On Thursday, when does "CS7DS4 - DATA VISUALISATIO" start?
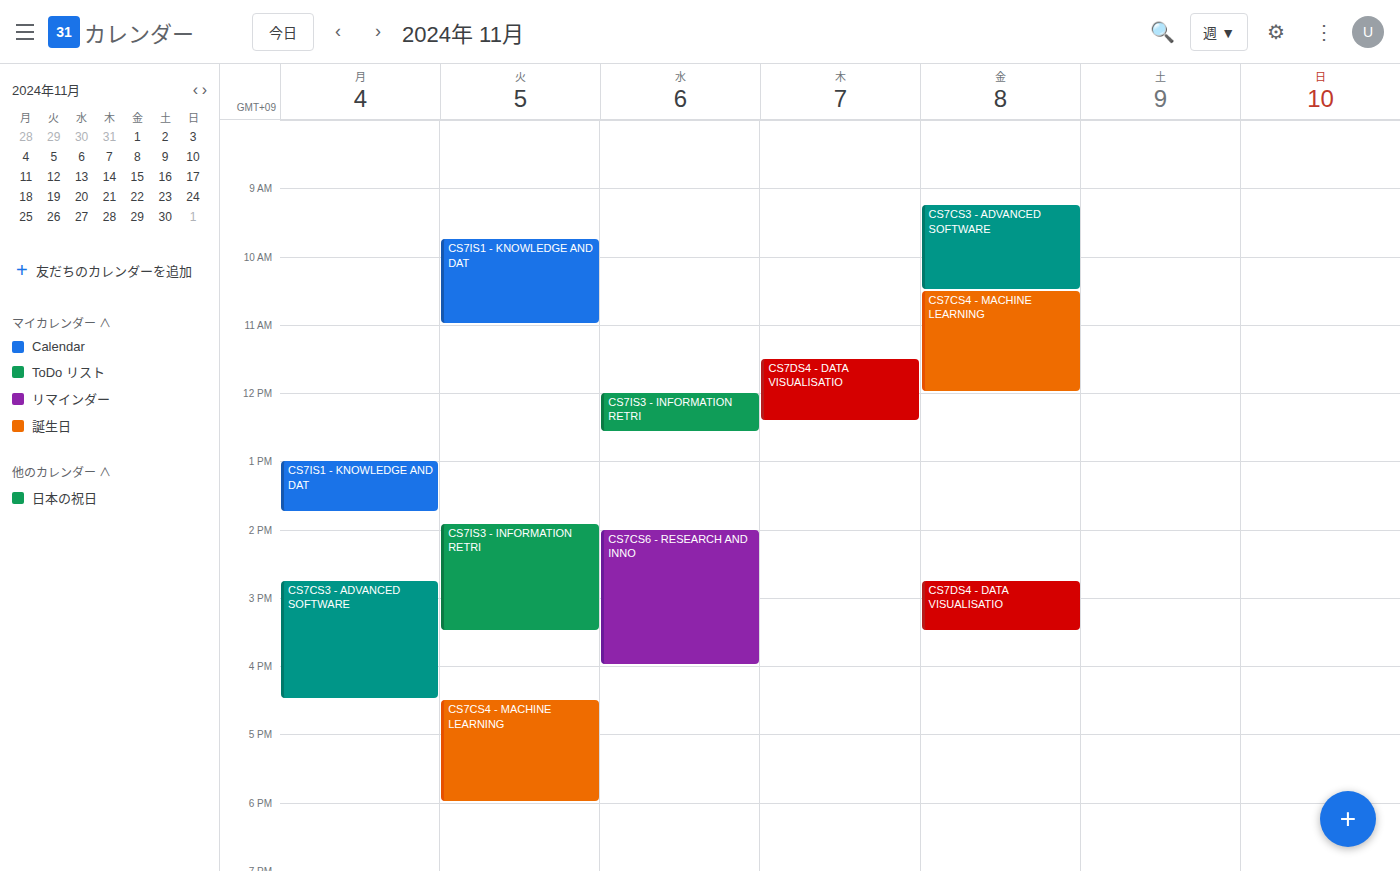
11:30 AM